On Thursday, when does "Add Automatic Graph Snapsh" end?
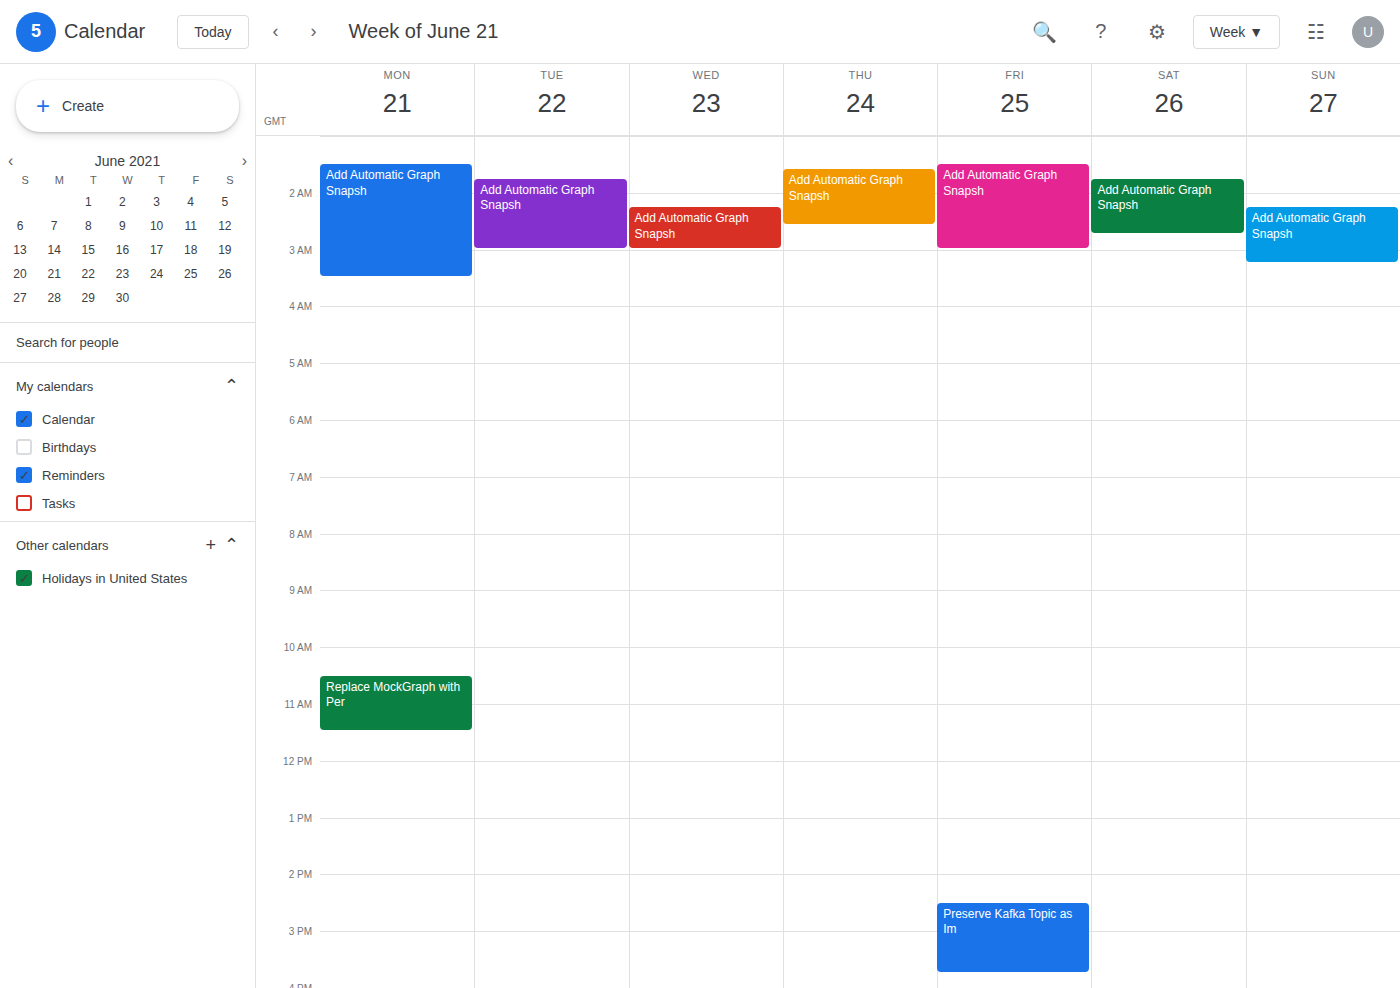
2:35 AM